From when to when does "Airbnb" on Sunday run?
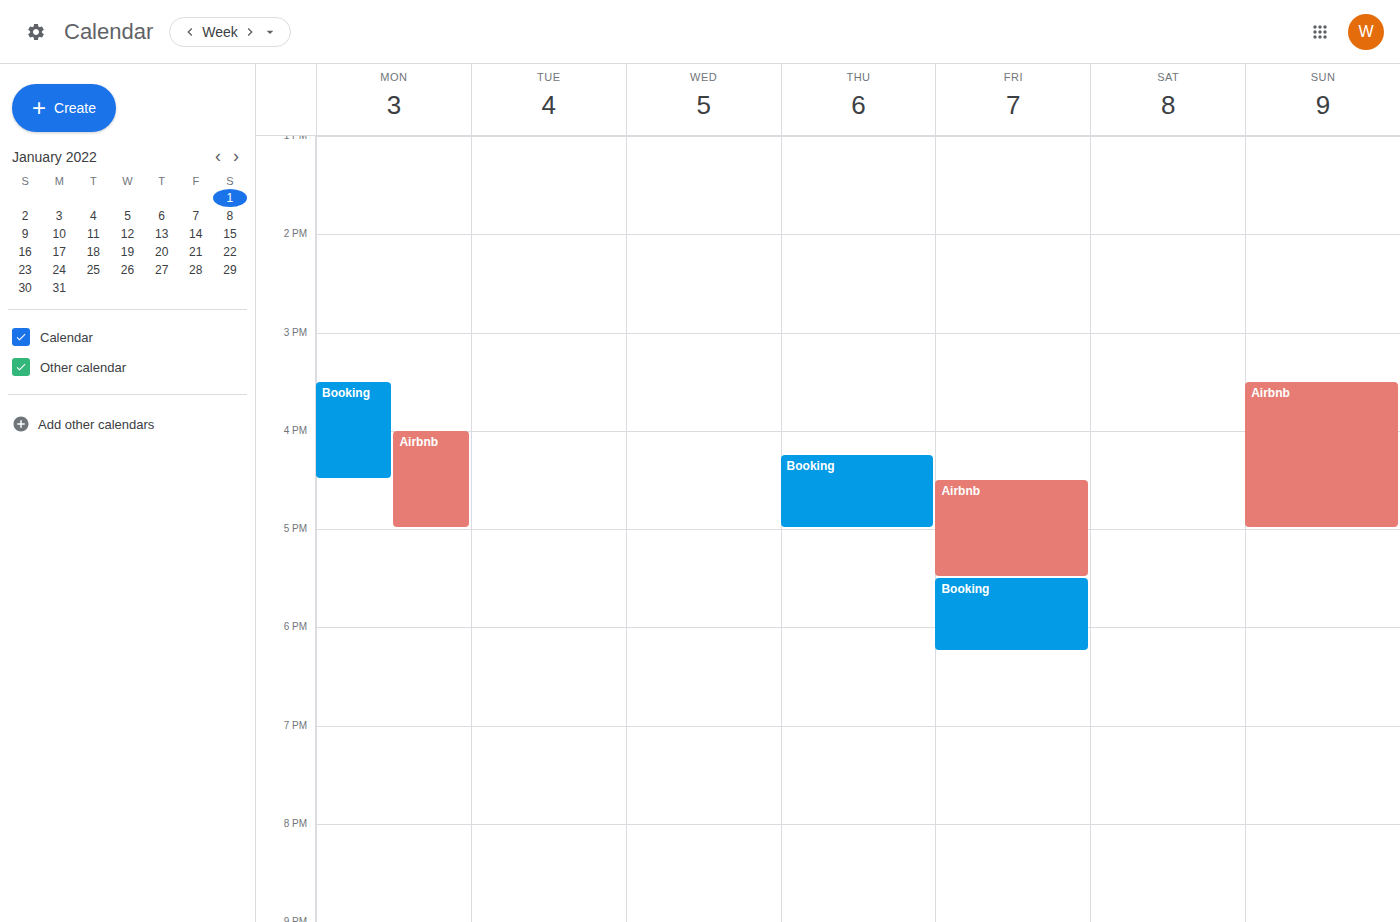
3:30 PM to 5:00 PM